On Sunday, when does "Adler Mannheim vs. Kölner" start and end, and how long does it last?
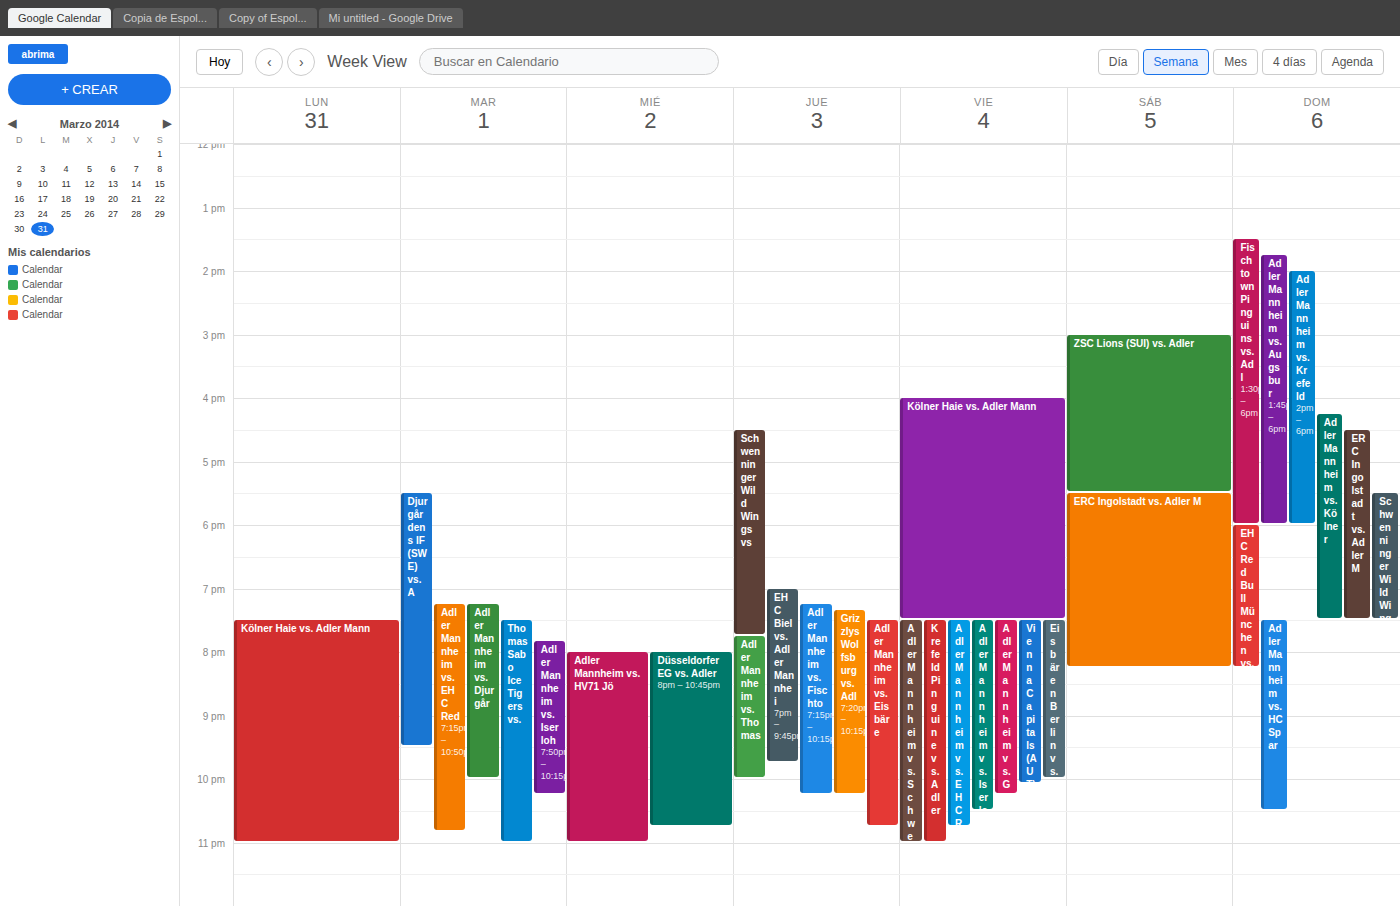
4:15 PM to 7:30 PM, 3 hours 15 minutes